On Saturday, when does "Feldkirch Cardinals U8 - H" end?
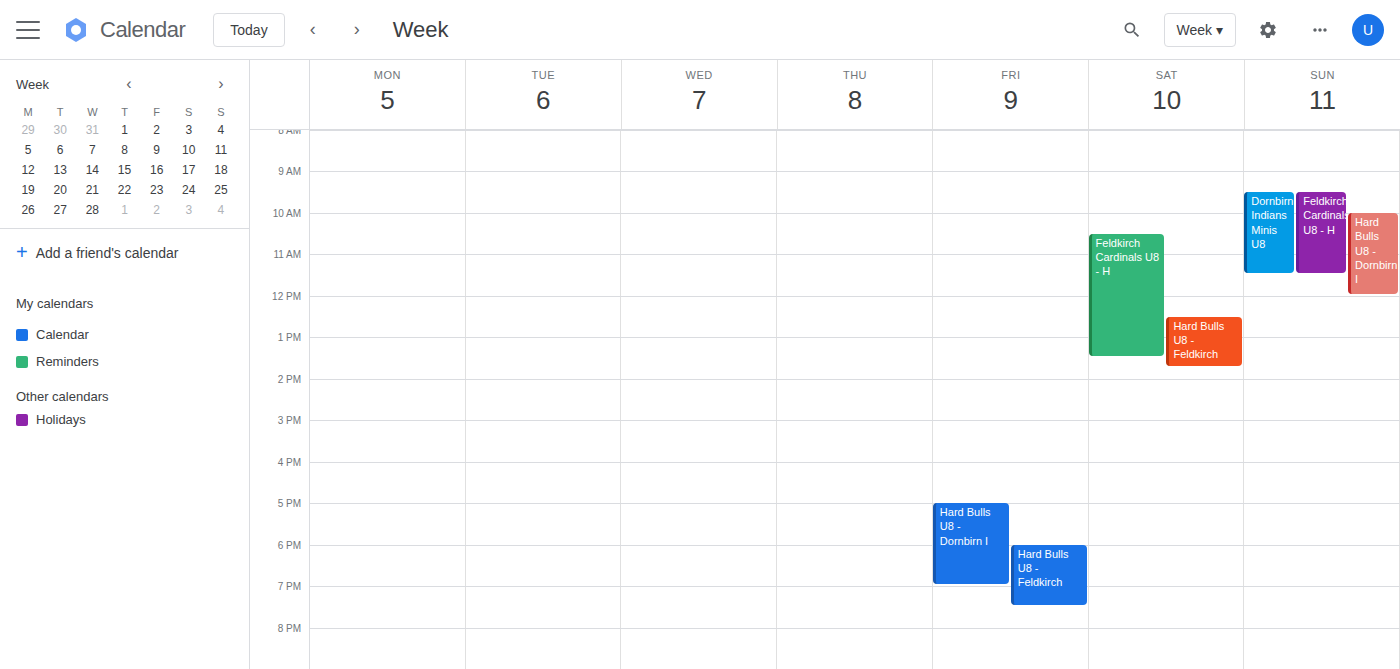
1:30 PM